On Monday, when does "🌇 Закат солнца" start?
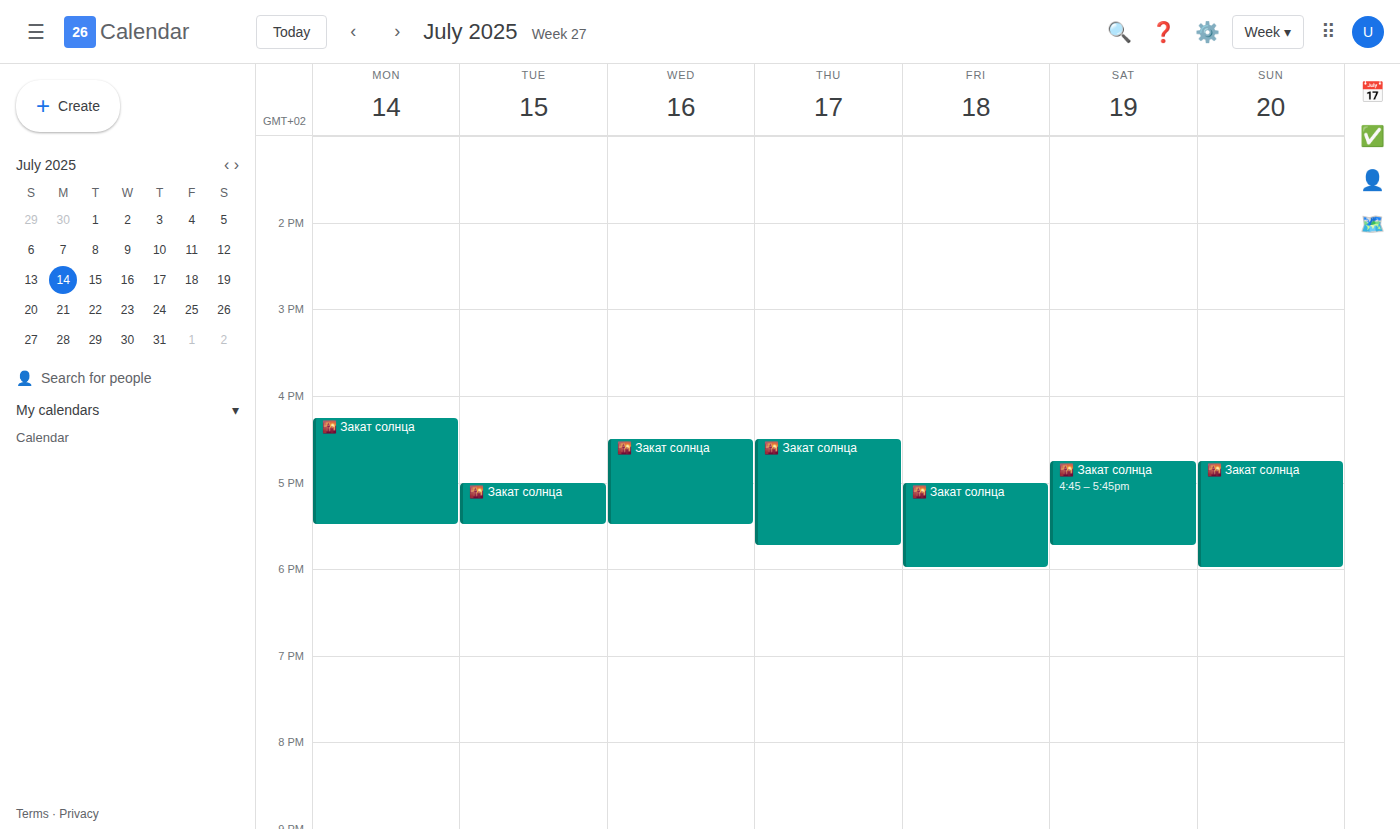
4:15 PM